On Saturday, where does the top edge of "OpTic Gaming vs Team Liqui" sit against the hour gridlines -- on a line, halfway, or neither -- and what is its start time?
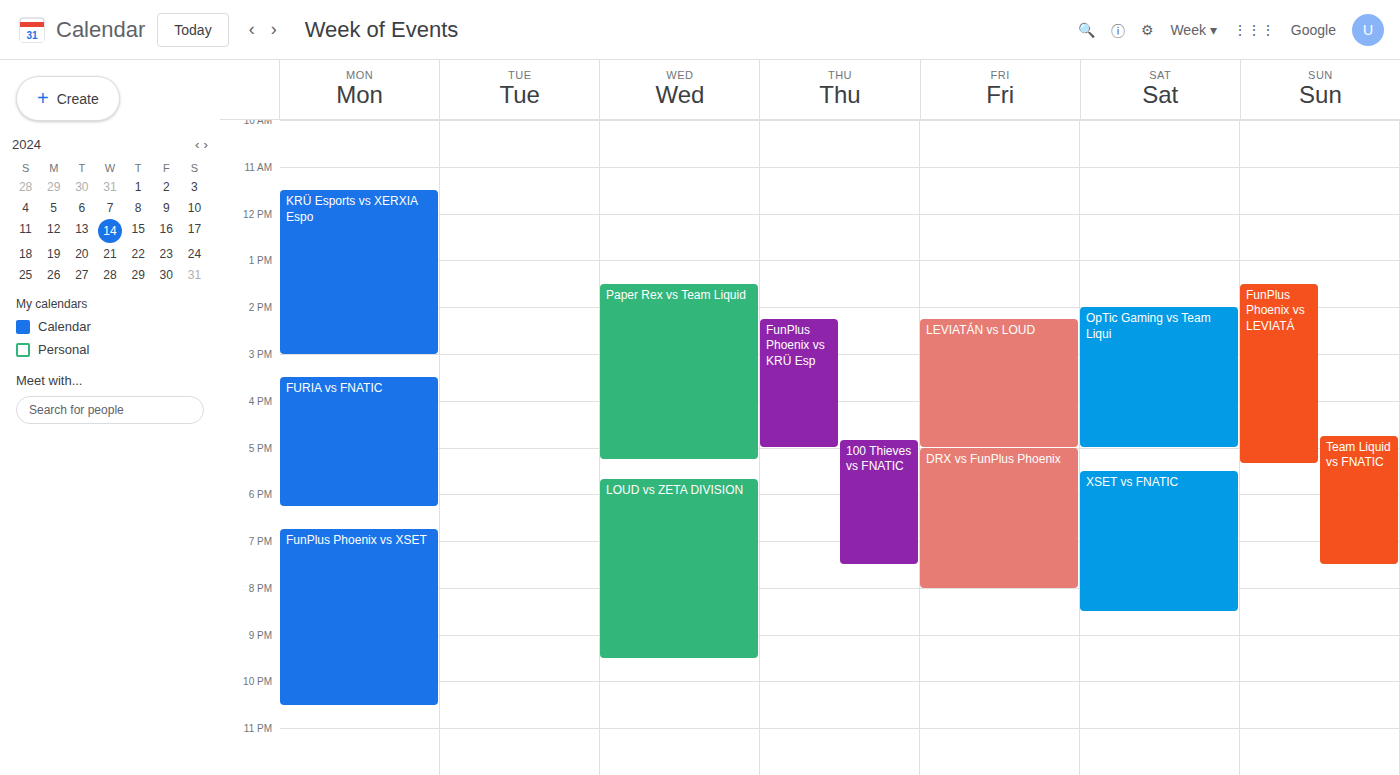
2:00 PM -- exactly on the 2 PM line.